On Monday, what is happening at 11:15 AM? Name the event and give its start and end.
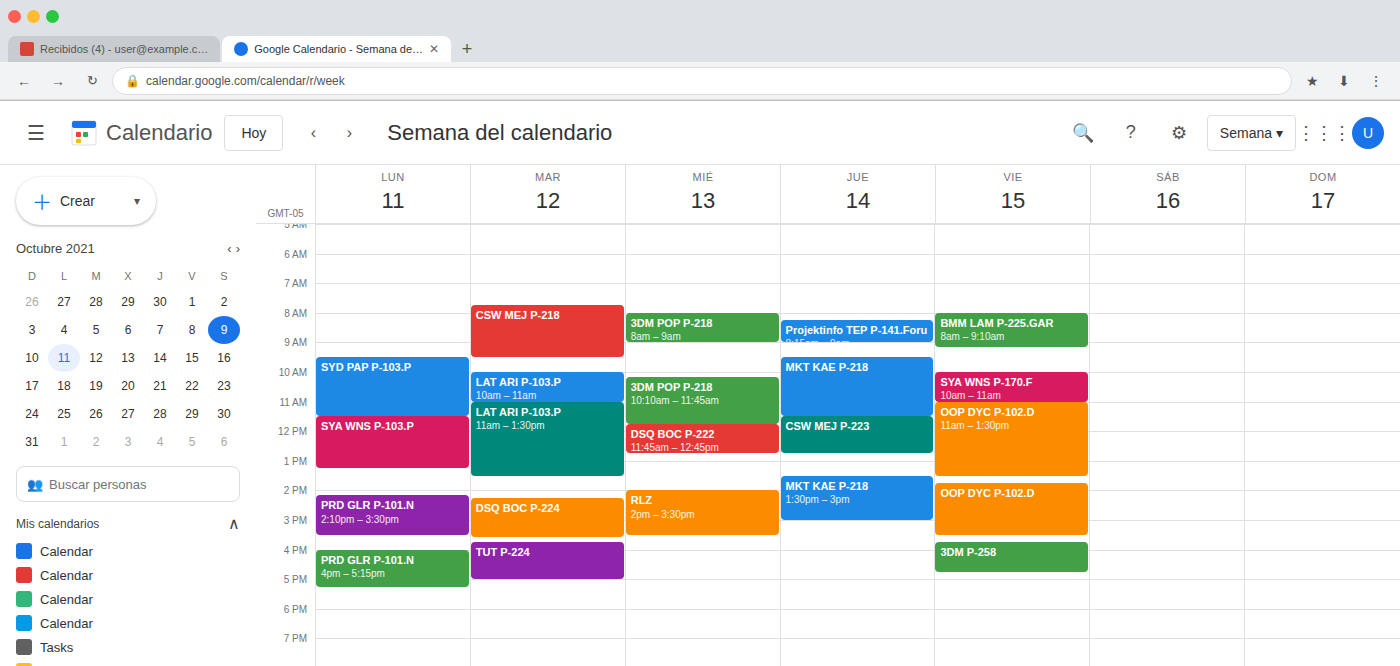
"SYD PAP P-103.P", 9:30 AM to 11:30 AM